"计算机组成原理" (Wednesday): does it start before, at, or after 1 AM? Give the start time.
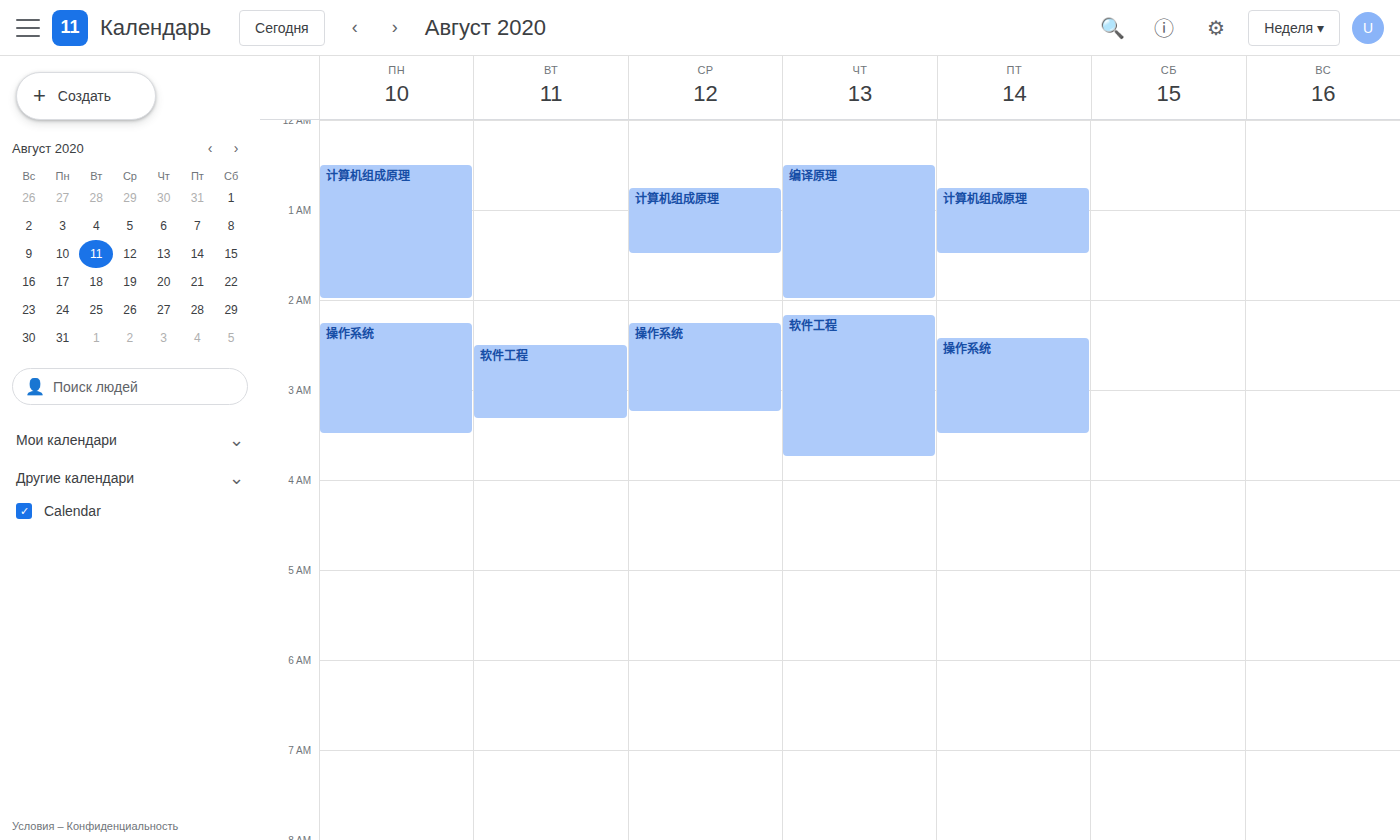
12:45 AM -- before 1 AM, 15 minutes above the 1 AM line.